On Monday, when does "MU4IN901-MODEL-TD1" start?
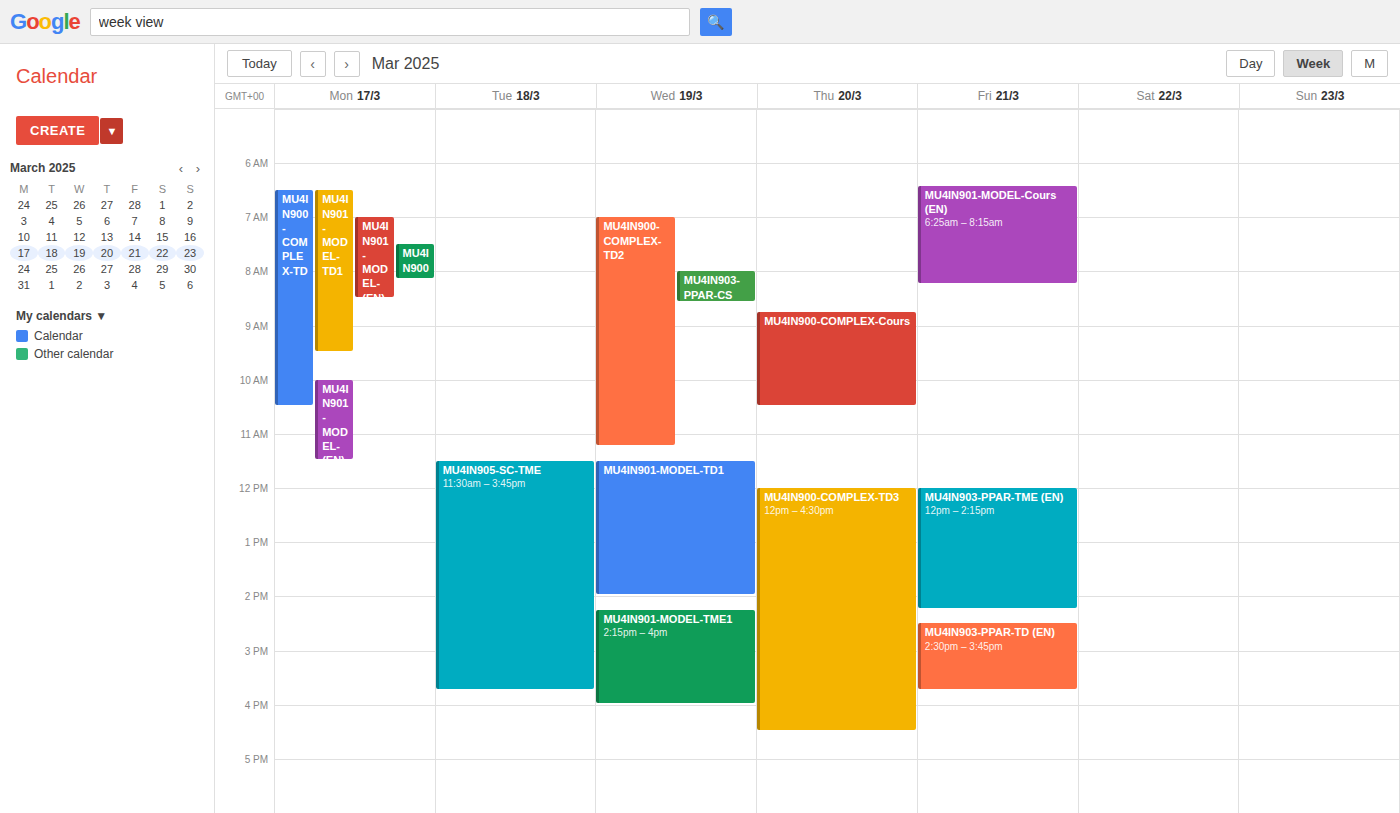
6:30 AM